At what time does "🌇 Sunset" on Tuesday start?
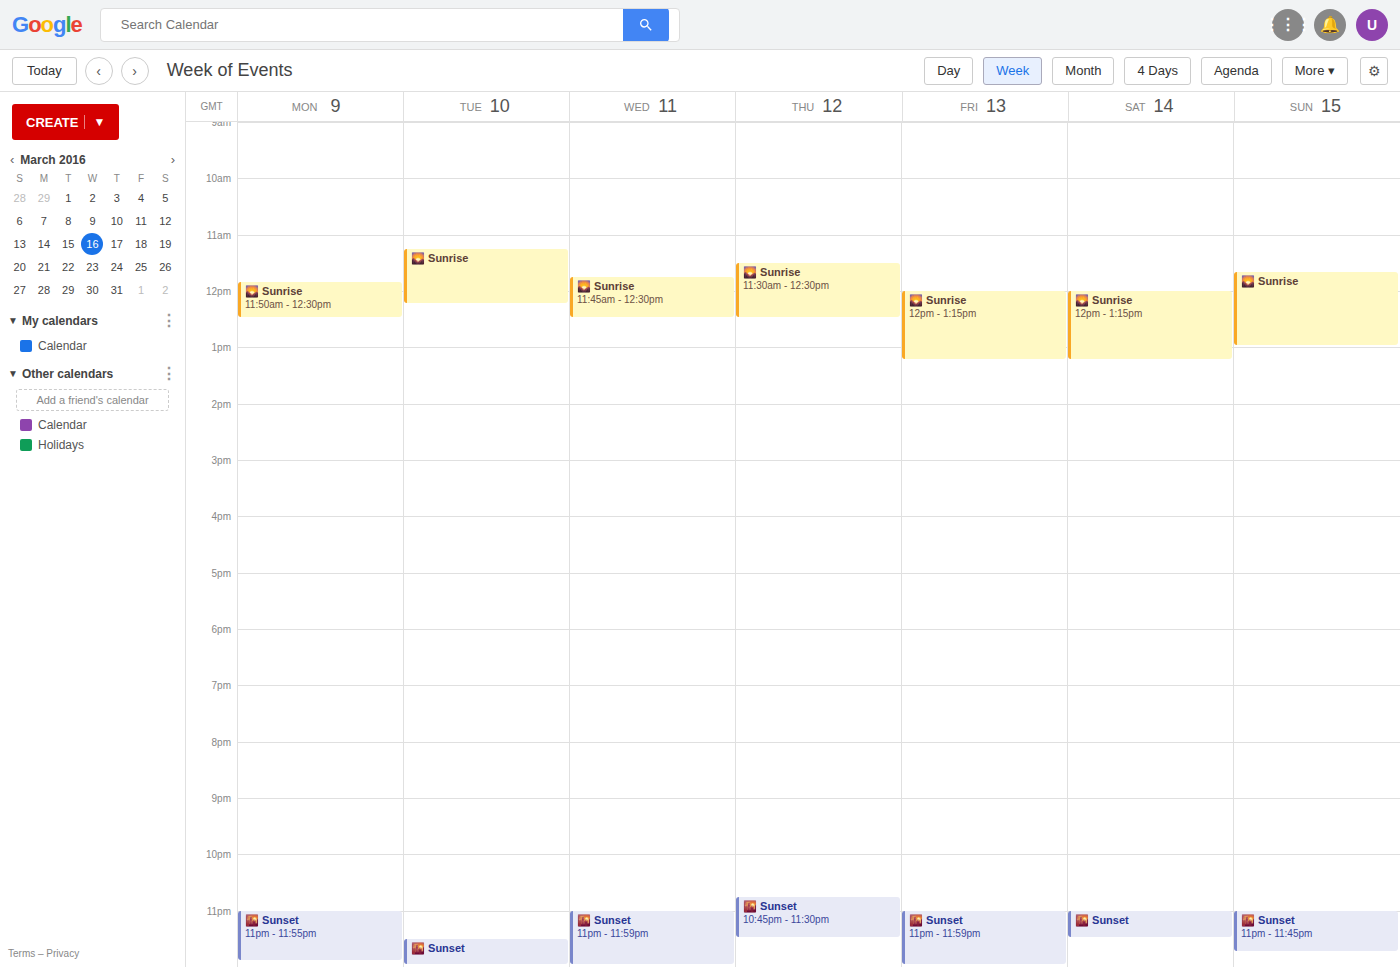
11:30 PM